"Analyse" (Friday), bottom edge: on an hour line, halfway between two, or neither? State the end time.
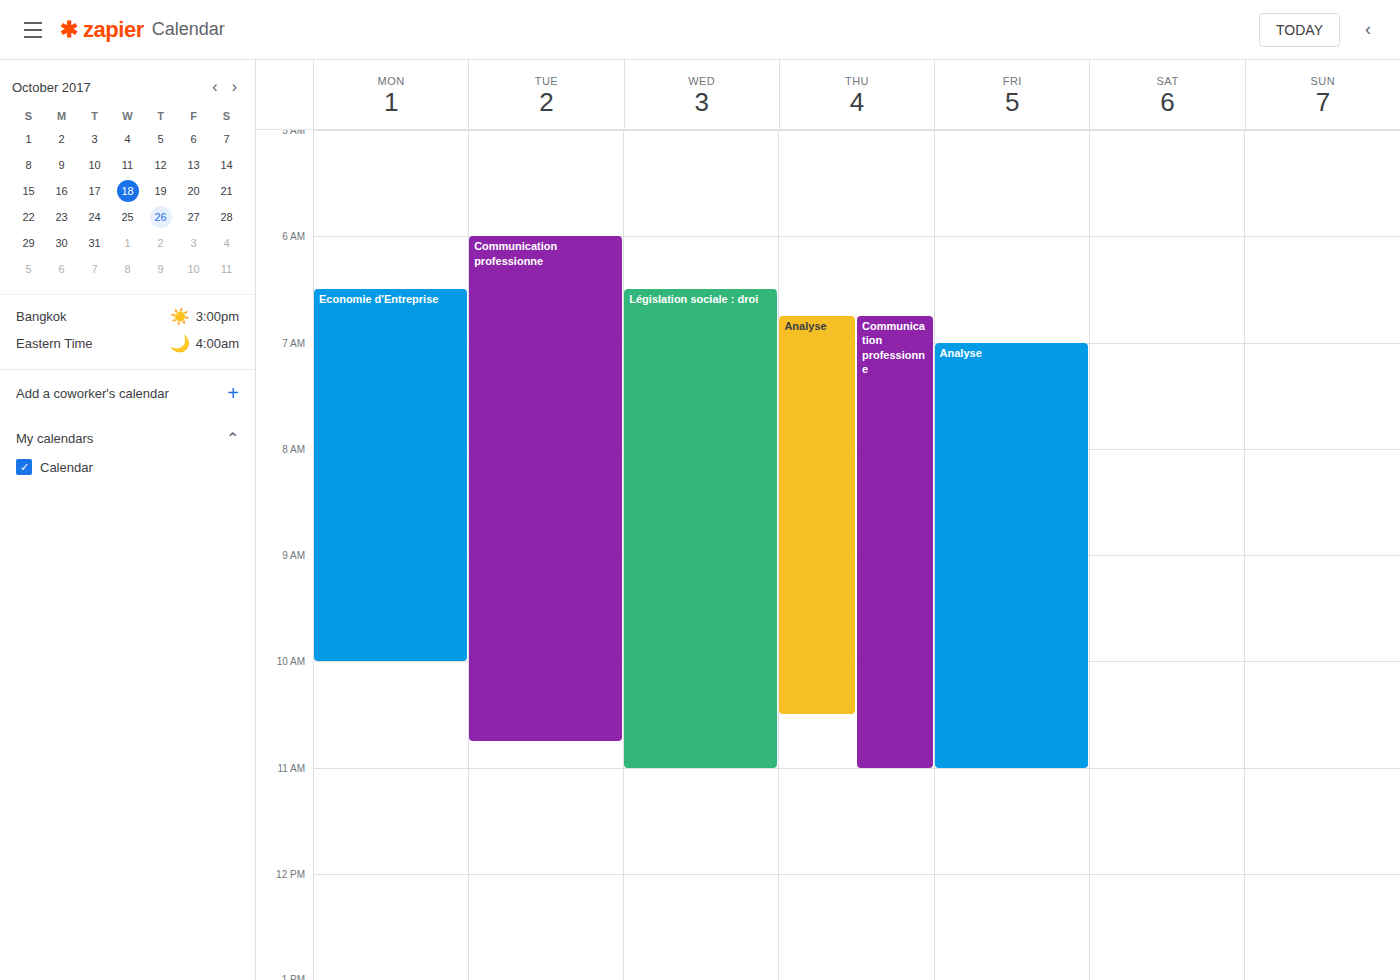
11:00 -- exactly on the 11:00 line.